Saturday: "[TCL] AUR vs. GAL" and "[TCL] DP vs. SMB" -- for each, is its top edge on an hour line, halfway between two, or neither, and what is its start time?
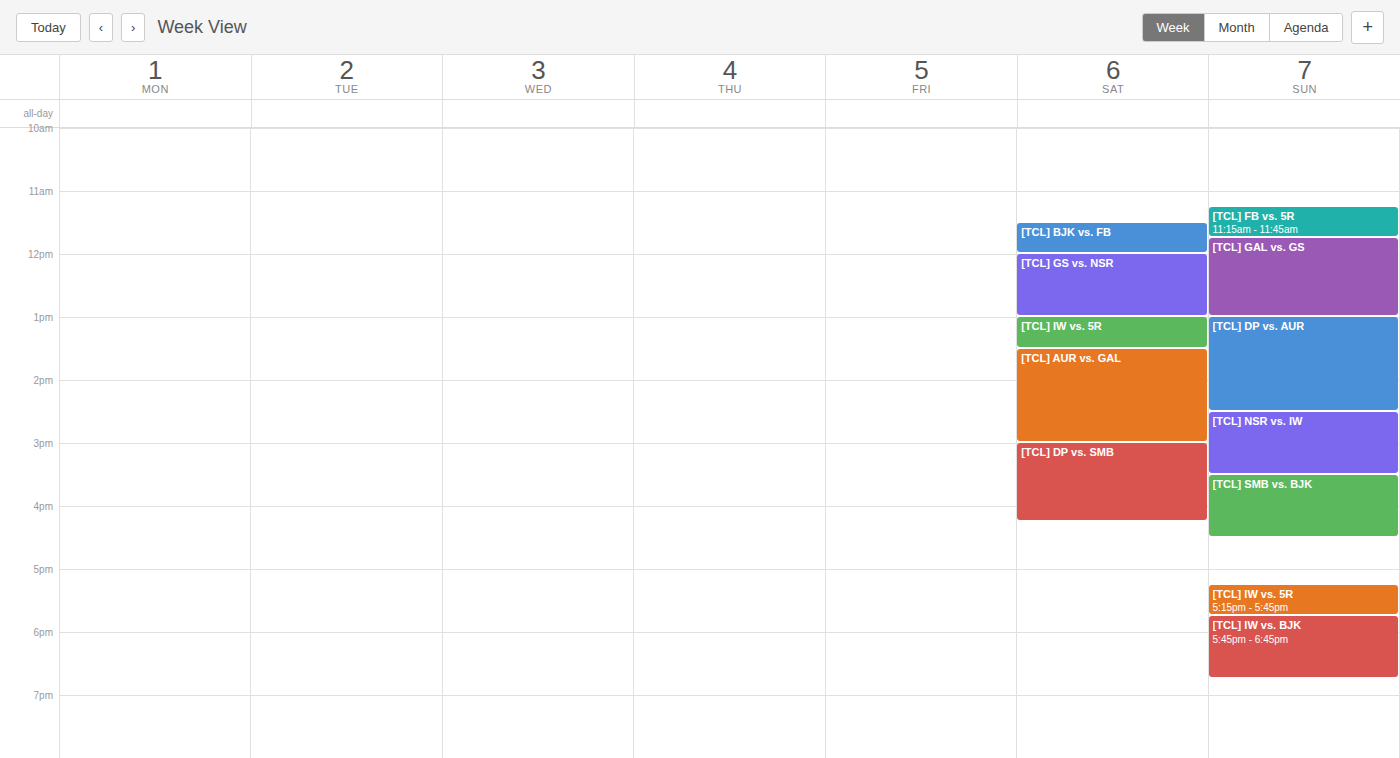
"[TCL] AUR vs. GAL": 1:30 PM, halfway between the 1 PM and 2 PM lines. "[TCL] DP vs. SMB": 3:00 PM, exactly on the 3 PM line.